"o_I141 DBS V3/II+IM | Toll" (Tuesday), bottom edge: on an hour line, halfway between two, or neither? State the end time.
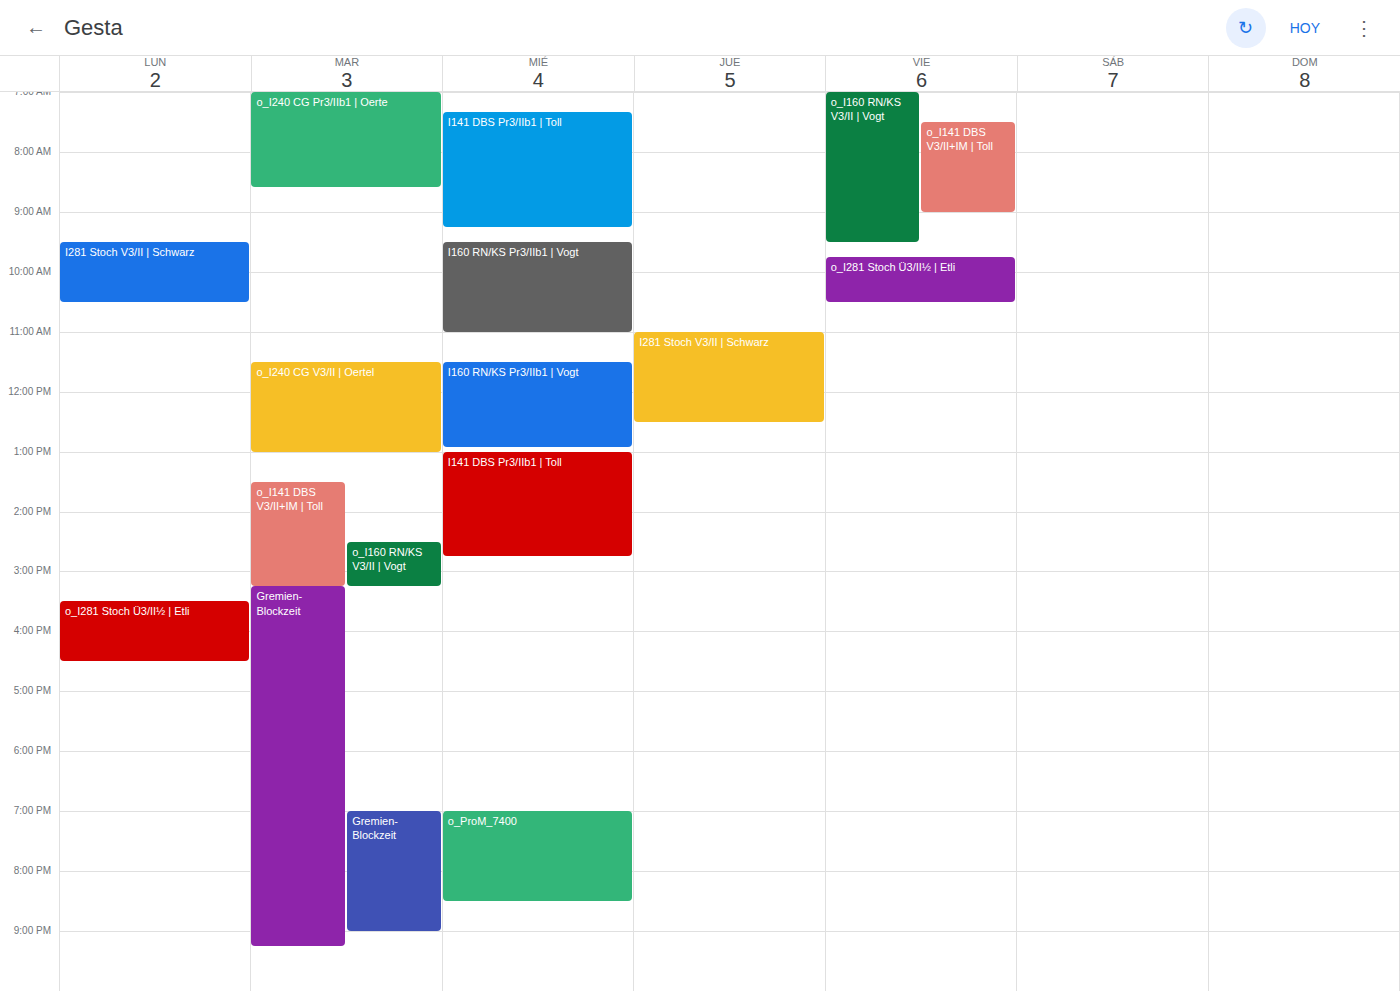
3:15 PM -- neither: a quarter of the way from the 3 PM line to the 4 PM line.